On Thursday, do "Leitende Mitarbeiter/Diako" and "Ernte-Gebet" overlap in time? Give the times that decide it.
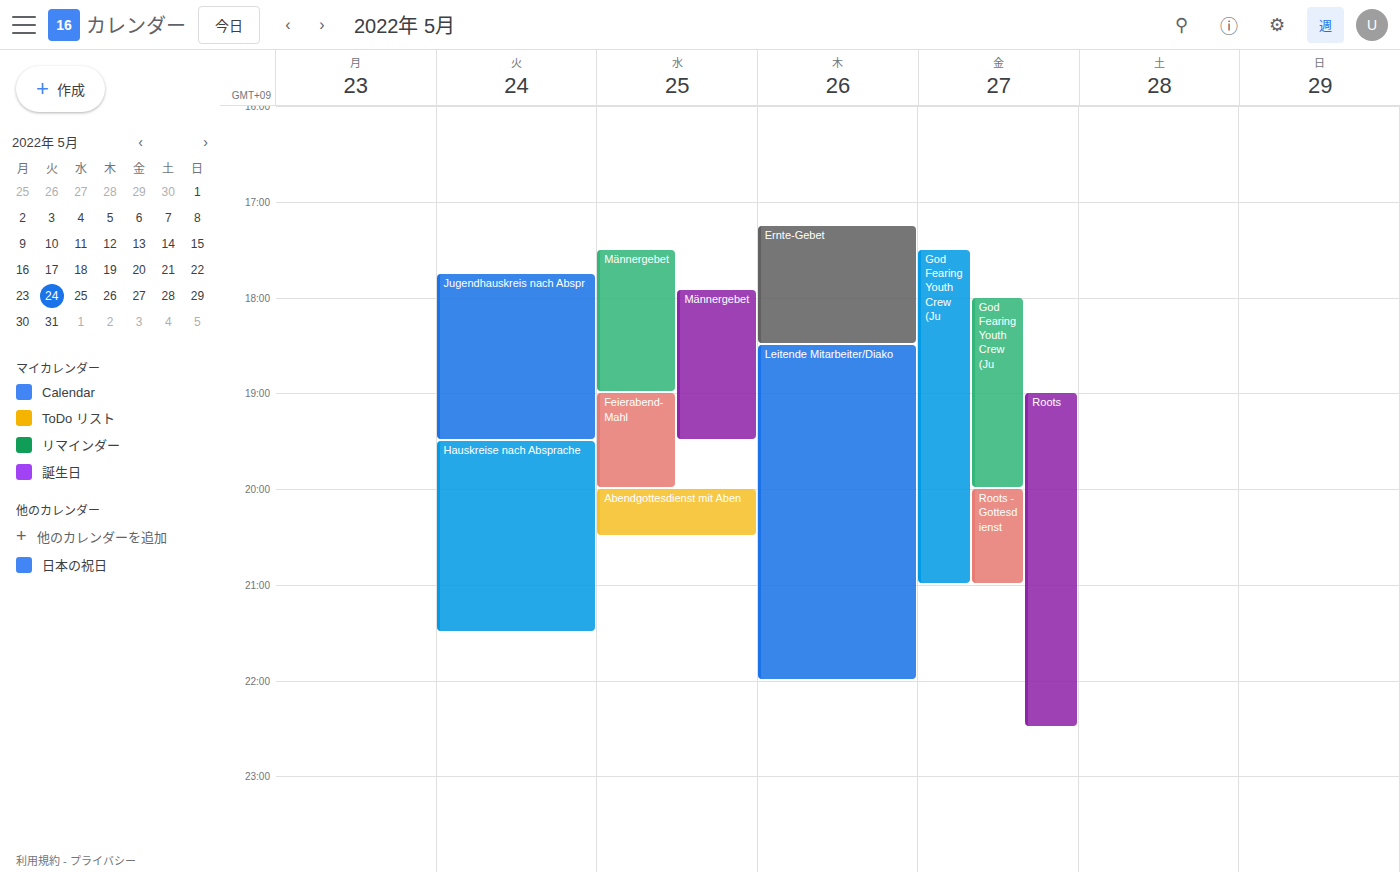
"Ernte-Gebet" ends at 6:30 PM, exactly when "Leitende Mitarbeiter/Diako" starts -- they touch but do not overlap.